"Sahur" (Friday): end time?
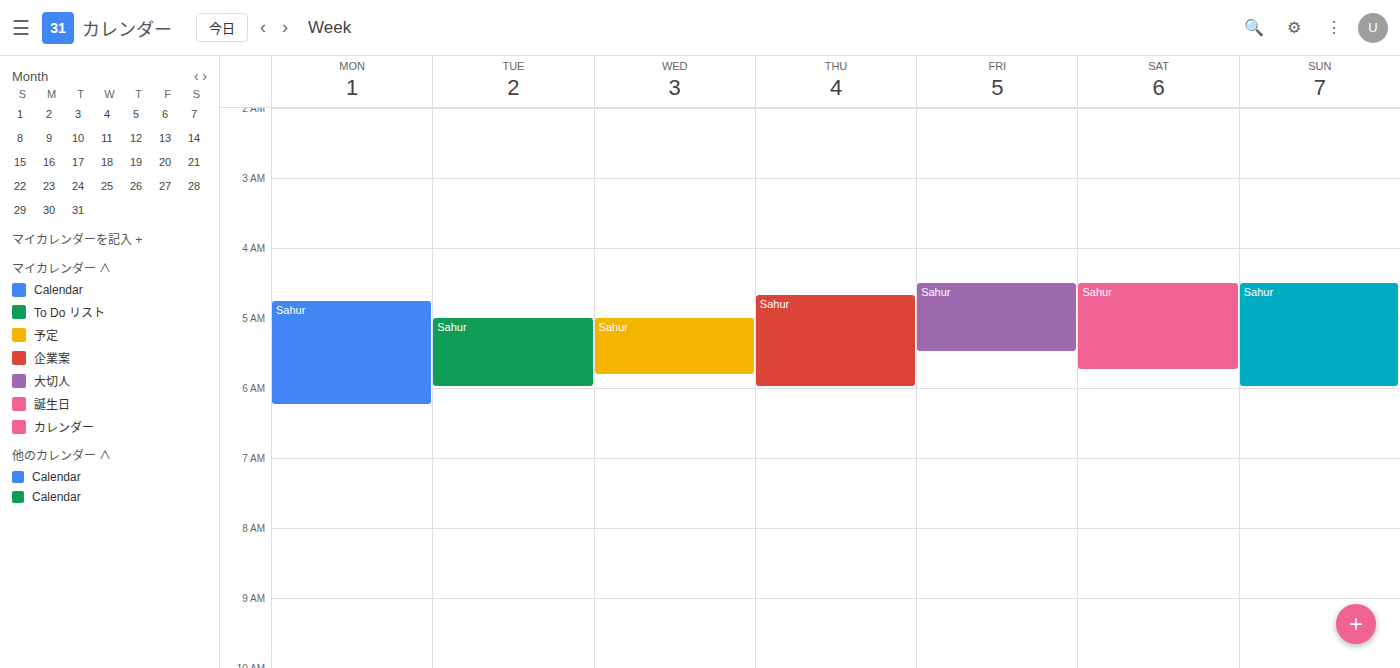
05:30